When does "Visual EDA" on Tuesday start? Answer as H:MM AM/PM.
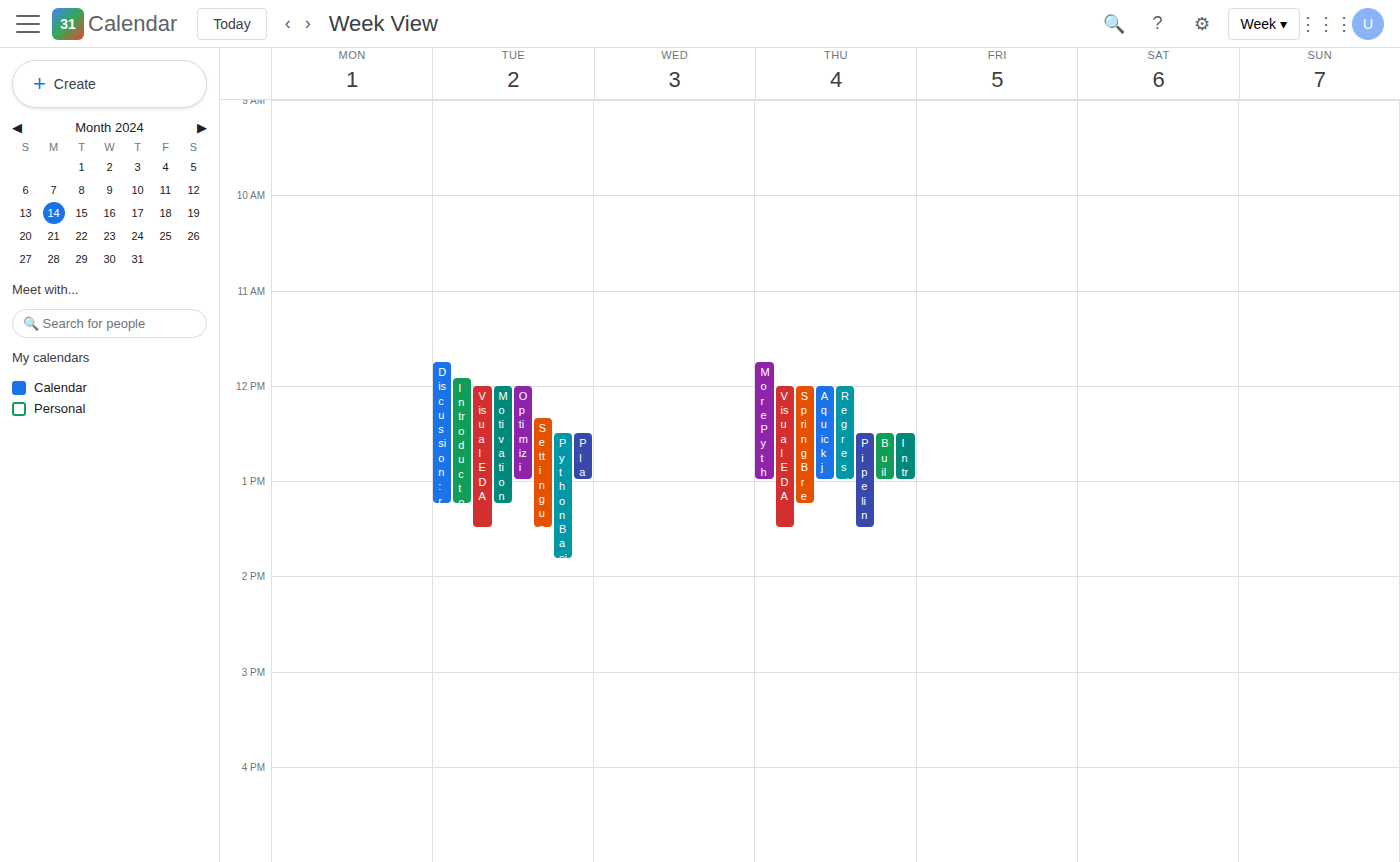
12:00 PM